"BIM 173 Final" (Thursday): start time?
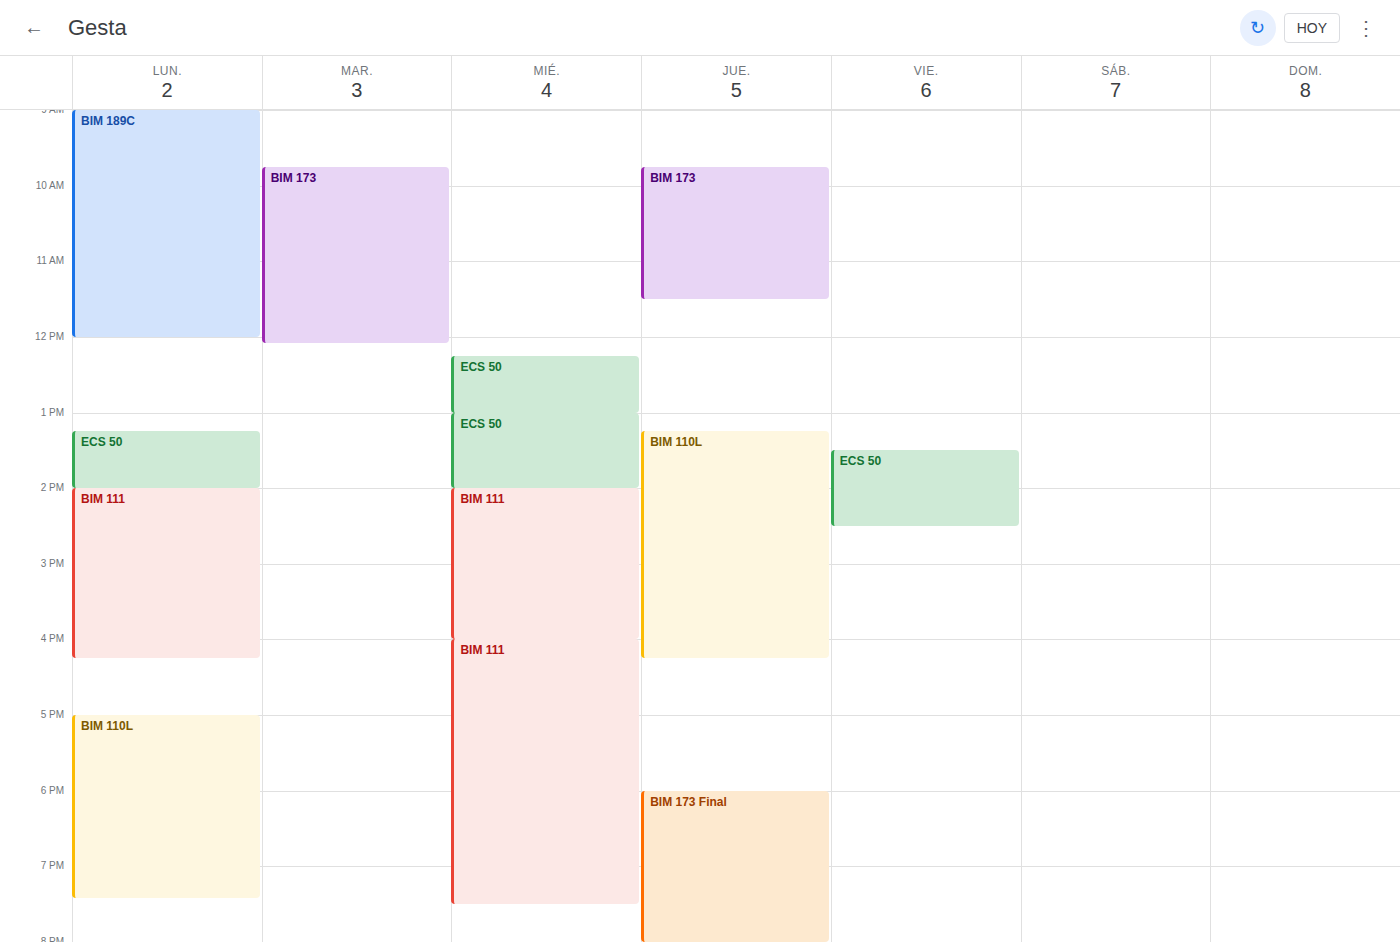
6:00 PM